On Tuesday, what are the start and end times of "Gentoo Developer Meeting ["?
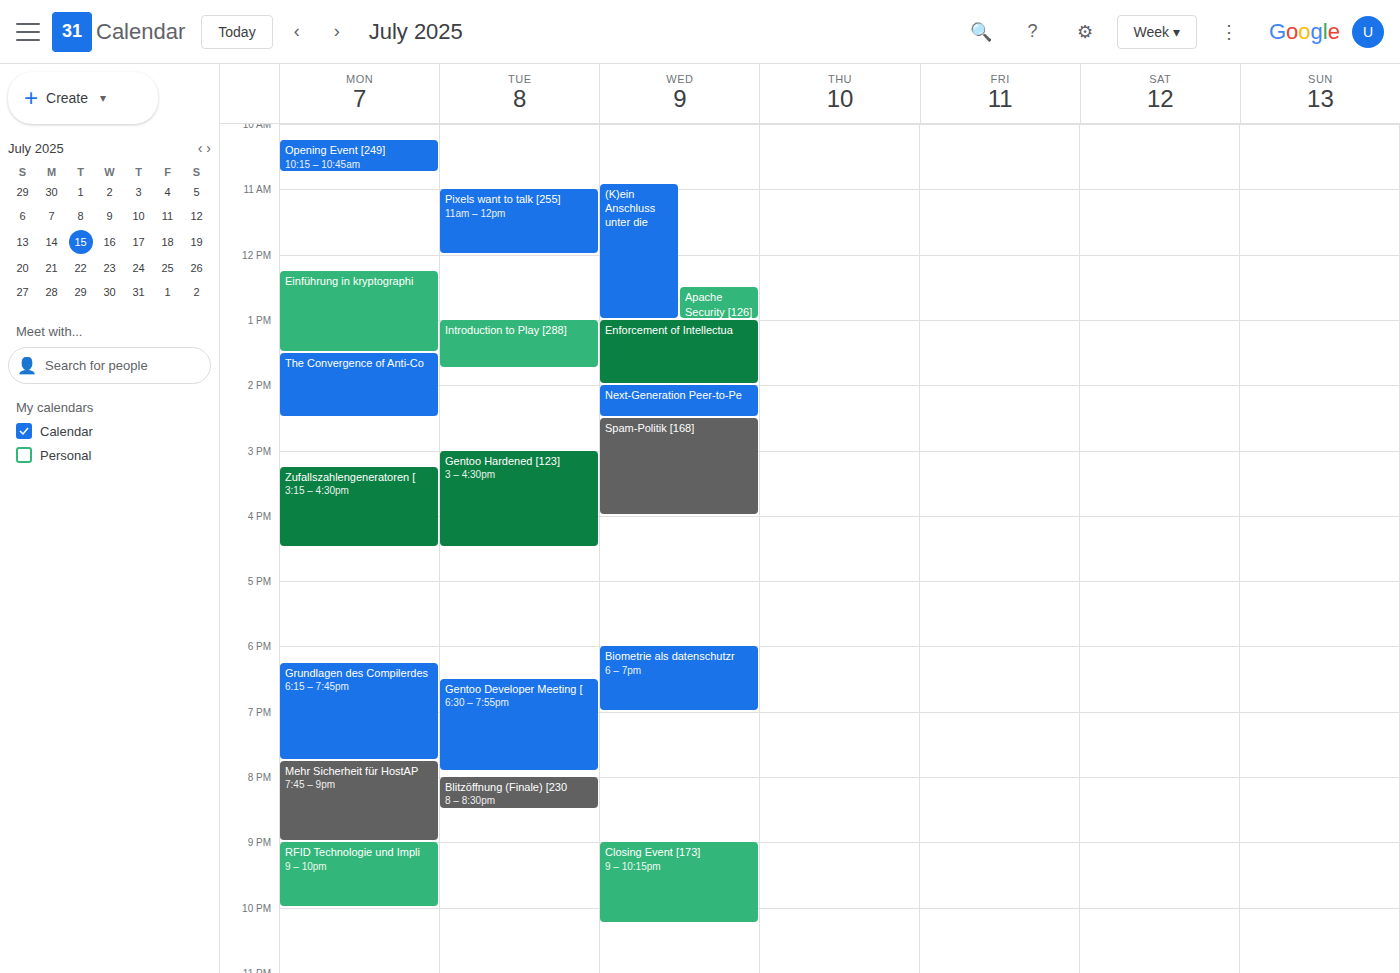
6:30 PM to 7:55 PM